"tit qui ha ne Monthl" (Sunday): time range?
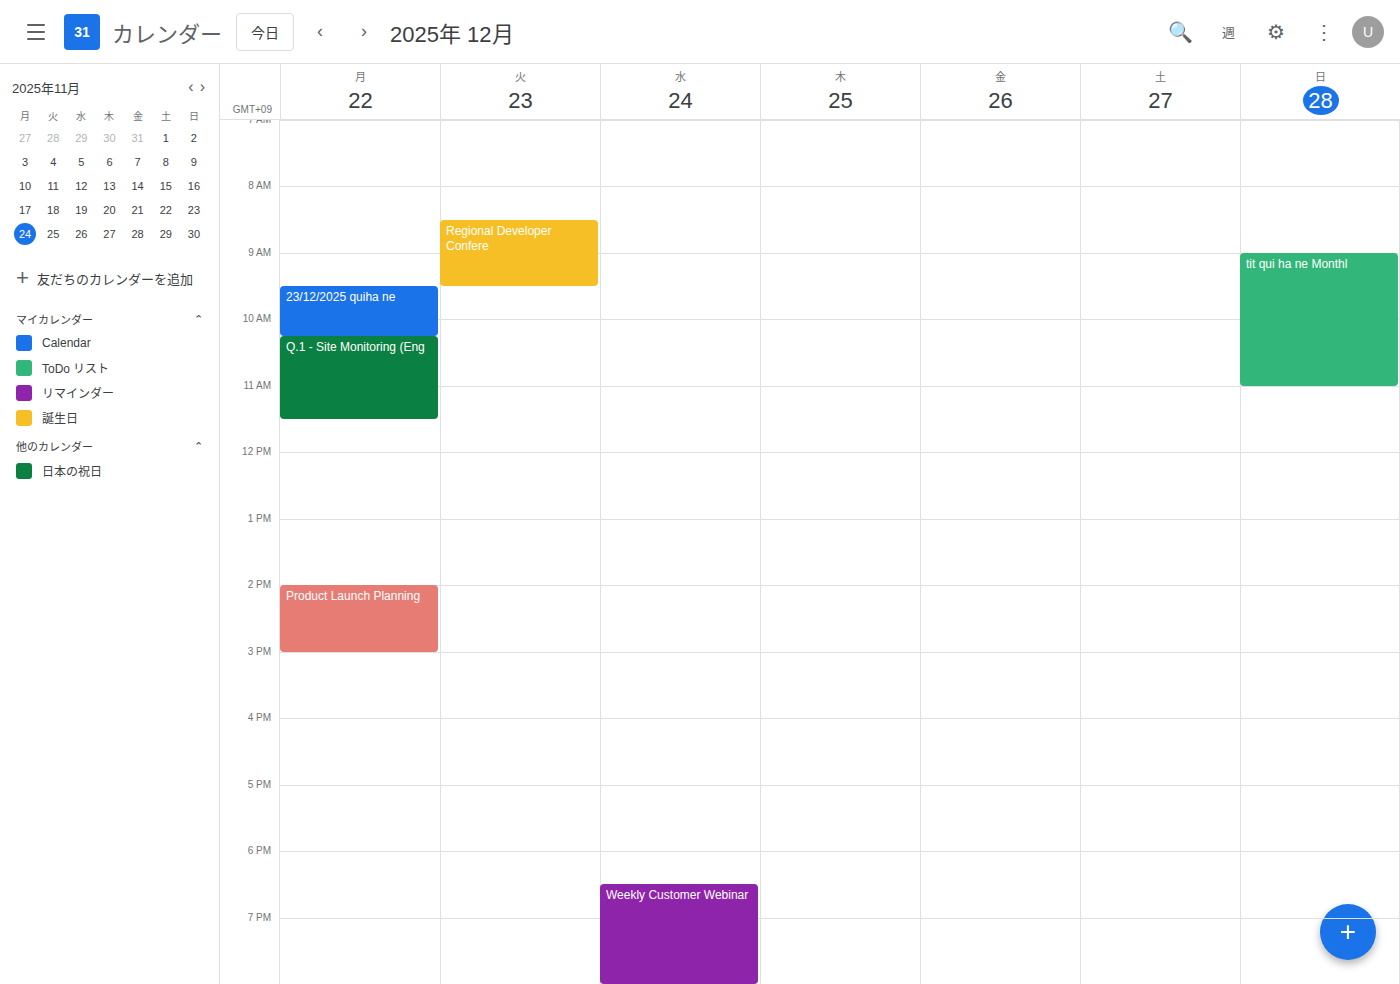
9:00 AM to 11:00 AM